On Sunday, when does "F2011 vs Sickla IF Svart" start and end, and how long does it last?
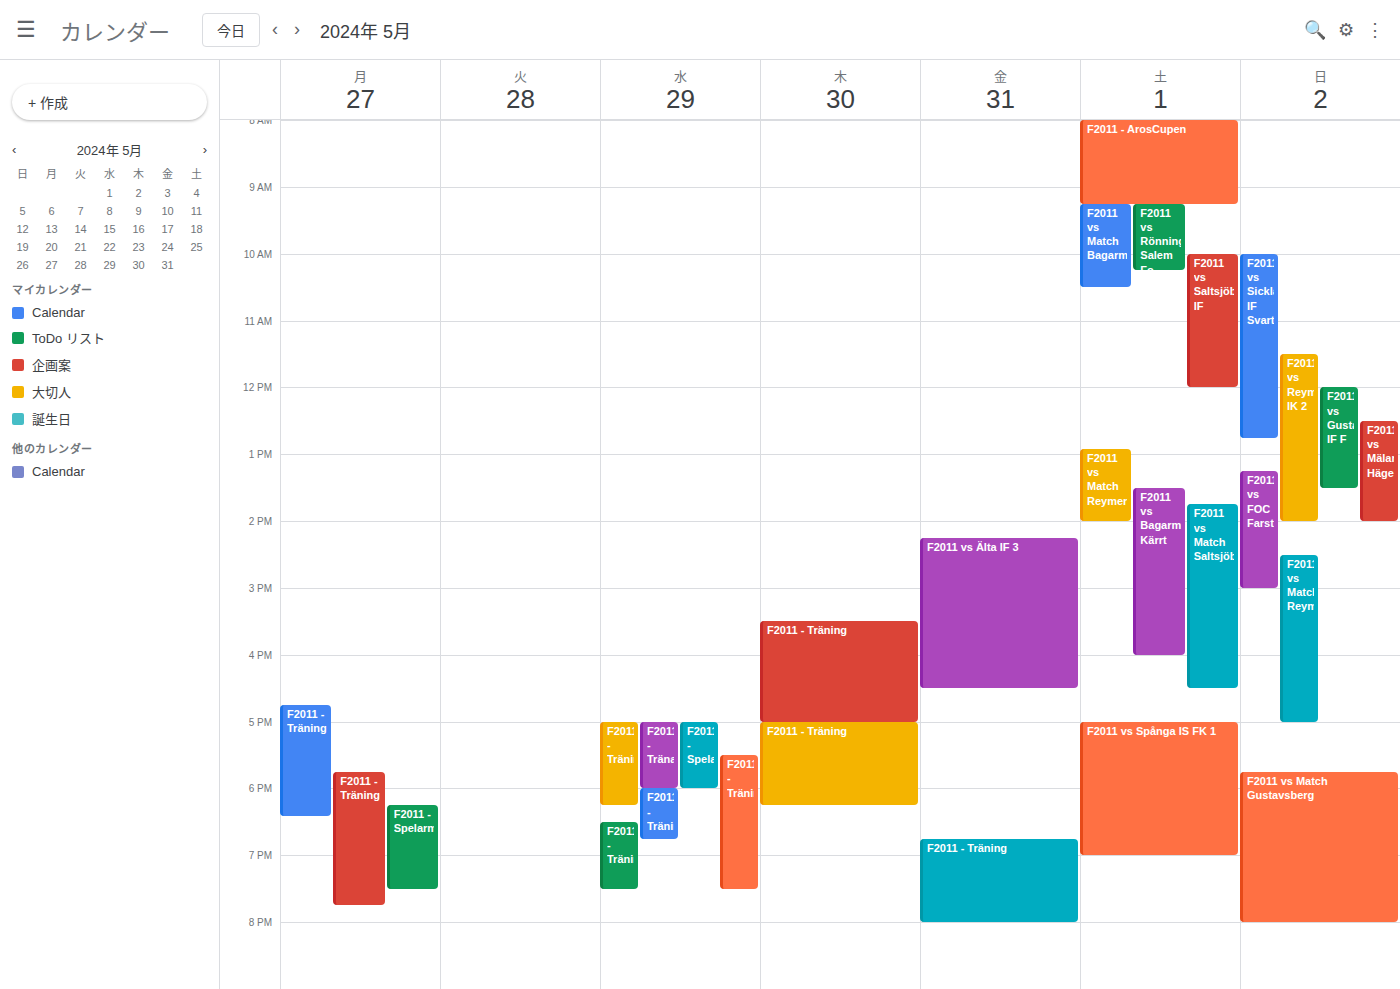
10:00 AM to 12:45 PM, 2 hours 45 minutes